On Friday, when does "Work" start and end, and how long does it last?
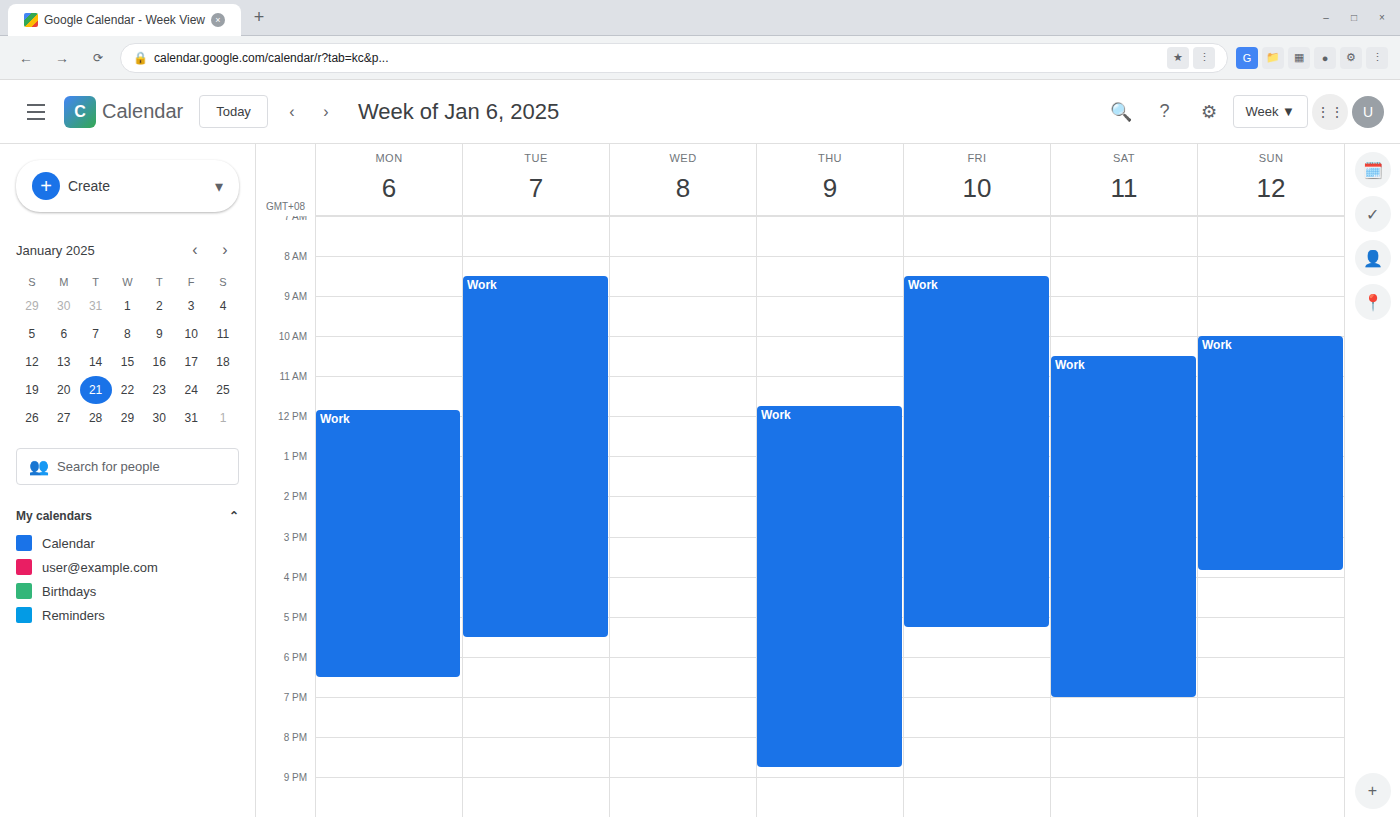
8:30 AM to 5:15 PM, 8 hours 45 minutes